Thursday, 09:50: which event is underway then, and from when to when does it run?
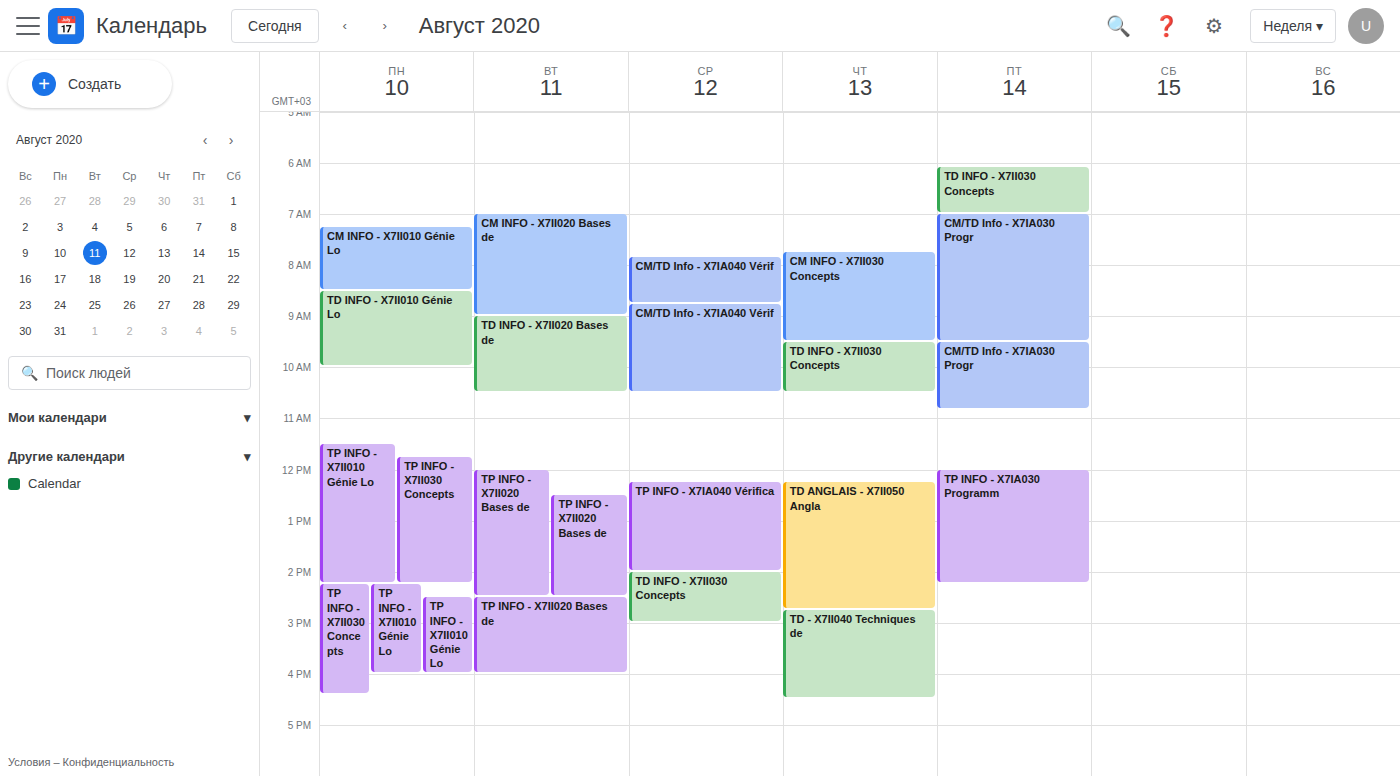
"TD INFO - X7II030 Concepts", 09:30 to 10:30